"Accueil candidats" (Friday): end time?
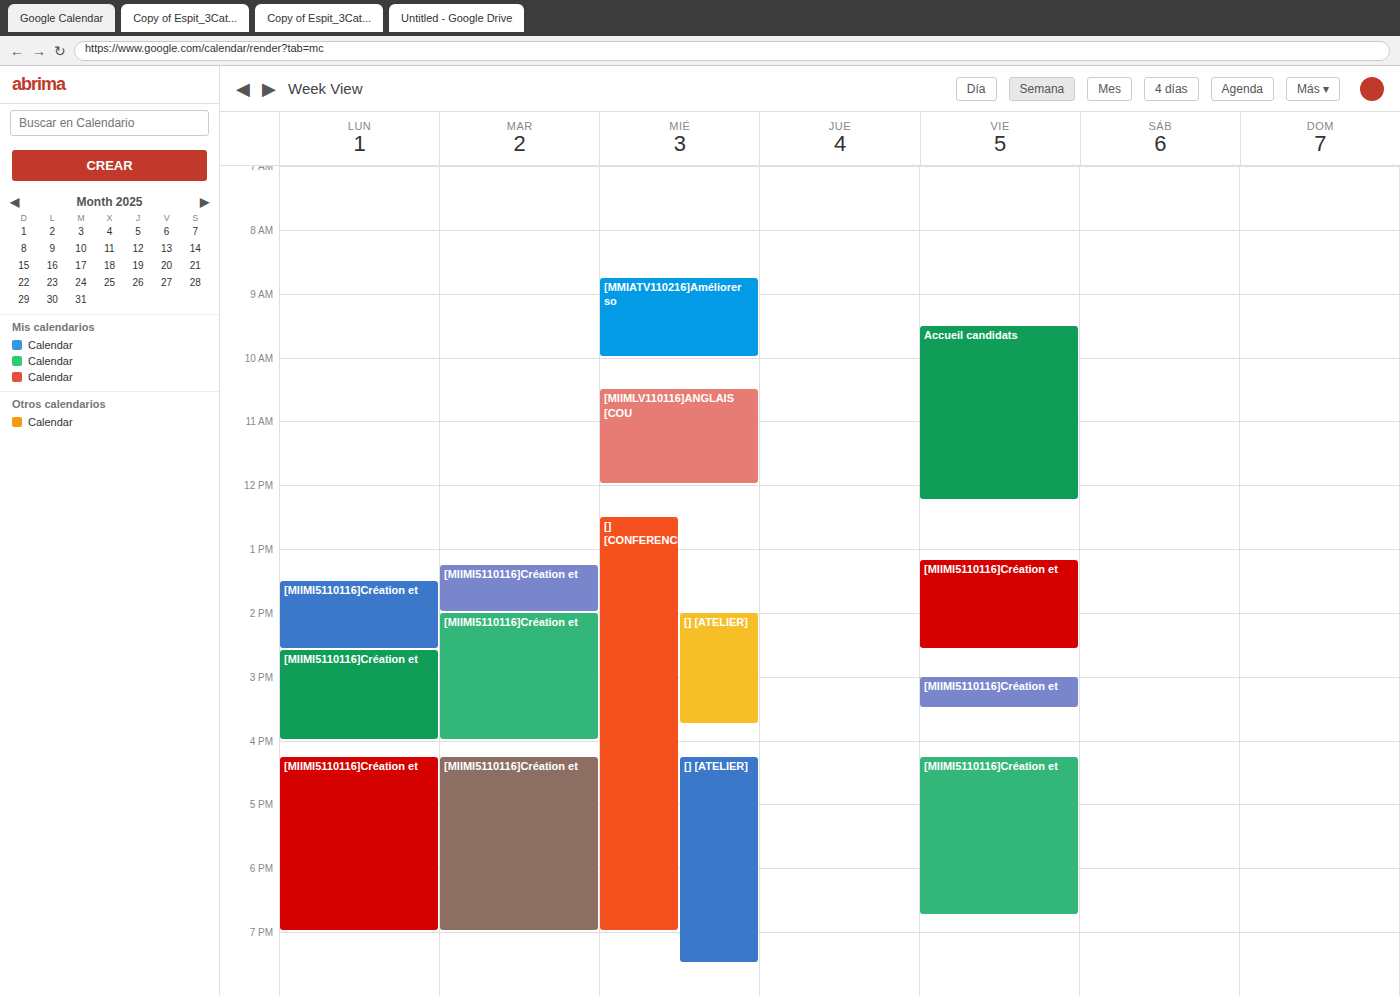
12:15